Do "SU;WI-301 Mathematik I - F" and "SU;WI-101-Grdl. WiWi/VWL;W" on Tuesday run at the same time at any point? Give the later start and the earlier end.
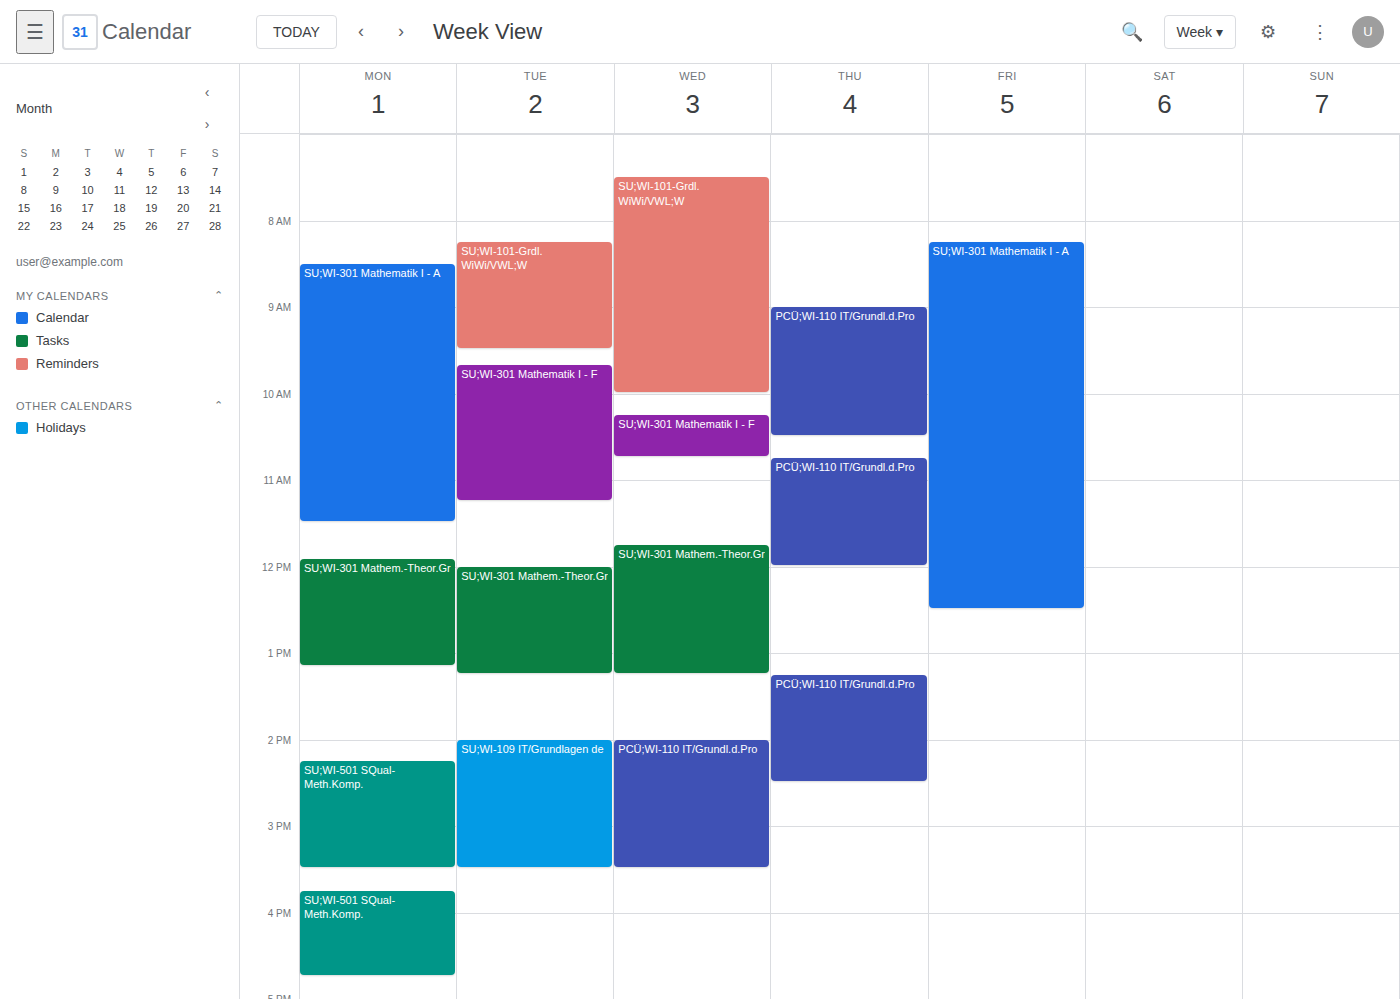
"SU;WI-101-Grdl. WiWi/VWL;W" ends at 9:30 AM and "SU;WI-301 Mathematik I - F" starts at 9:40 AM -- no overlap.